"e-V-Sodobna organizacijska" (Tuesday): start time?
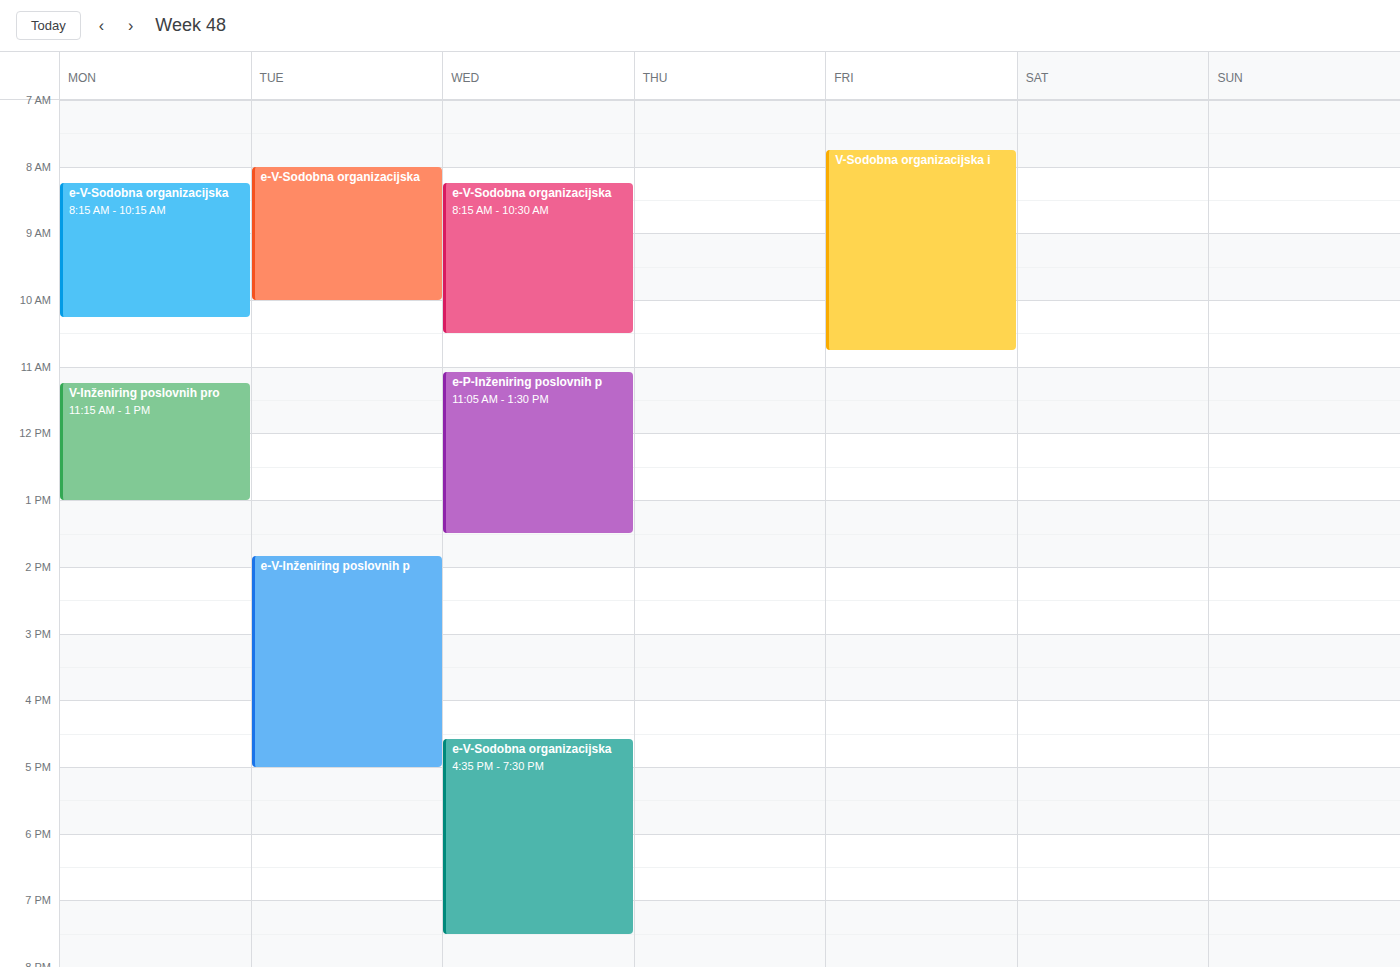
8:00 AM